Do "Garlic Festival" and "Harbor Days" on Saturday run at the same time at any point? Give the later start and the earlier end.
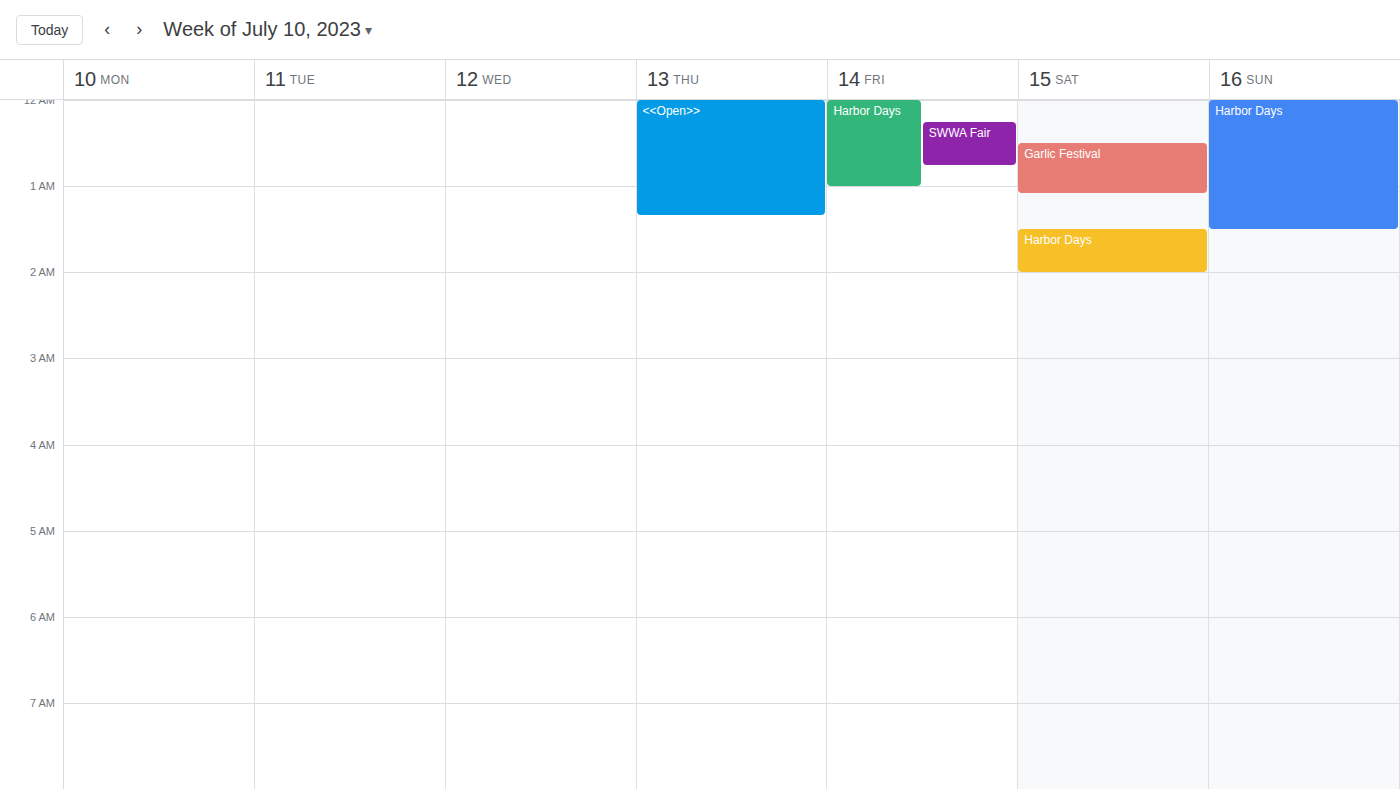
"Garlic Festival" ends at 1:05 AM and "Harbor Days" starts at 1:30 AM -- no overlap.